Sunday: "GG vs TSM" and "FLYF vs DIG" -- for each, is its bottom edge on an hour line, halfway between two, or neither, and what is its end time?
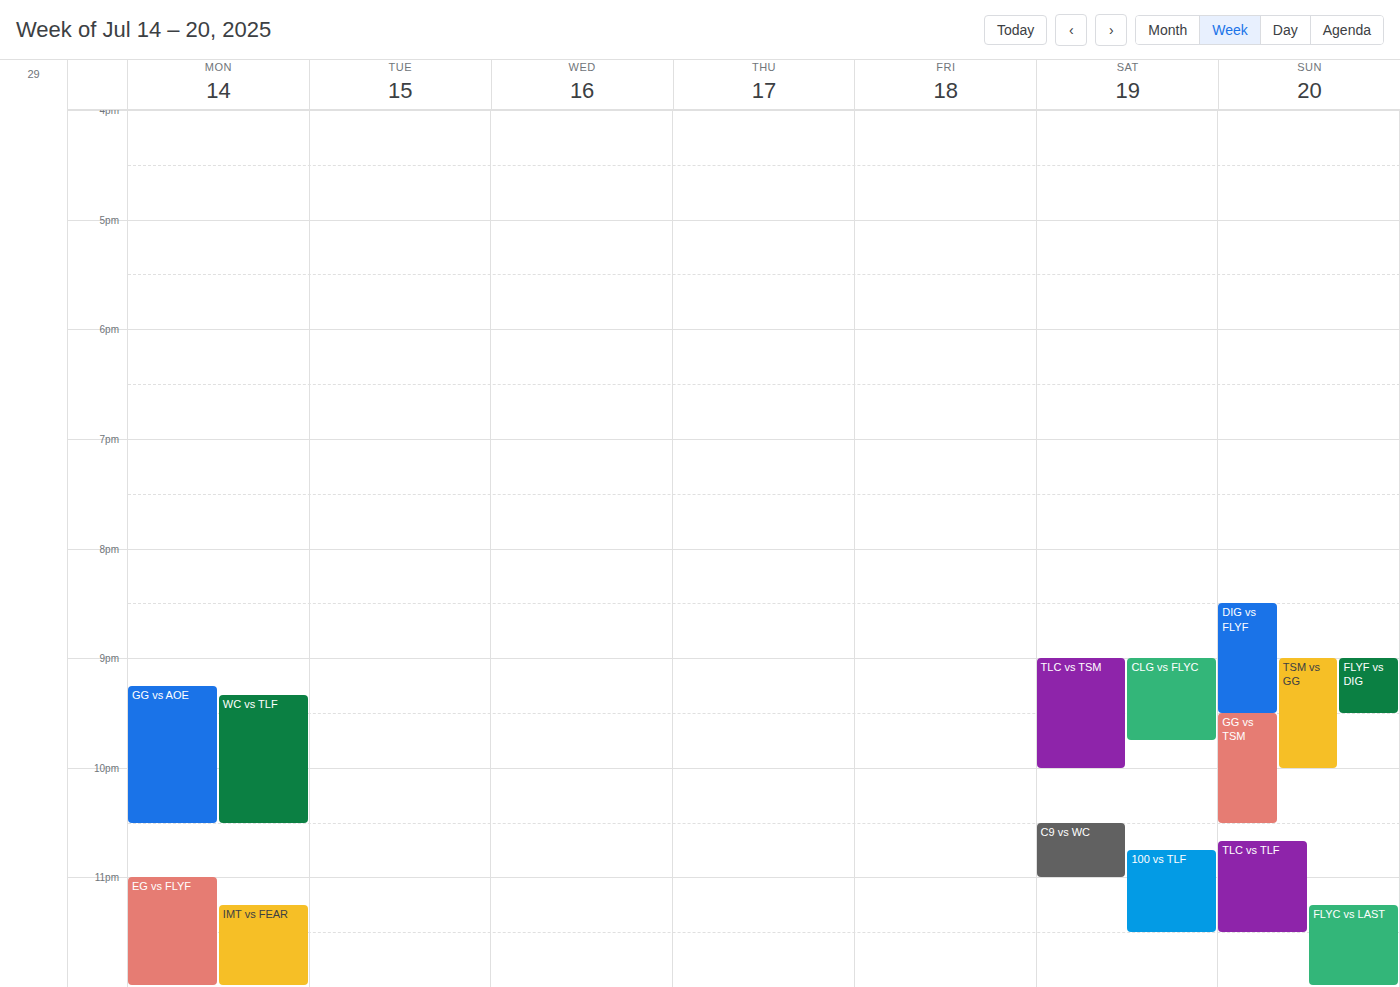
"GG vs TSM": 22:30, halfway between the 22:00 and 23:00 lines. "FLYF vs DIG": 21:30, halfway between the 21:00 and 22:00 lines.